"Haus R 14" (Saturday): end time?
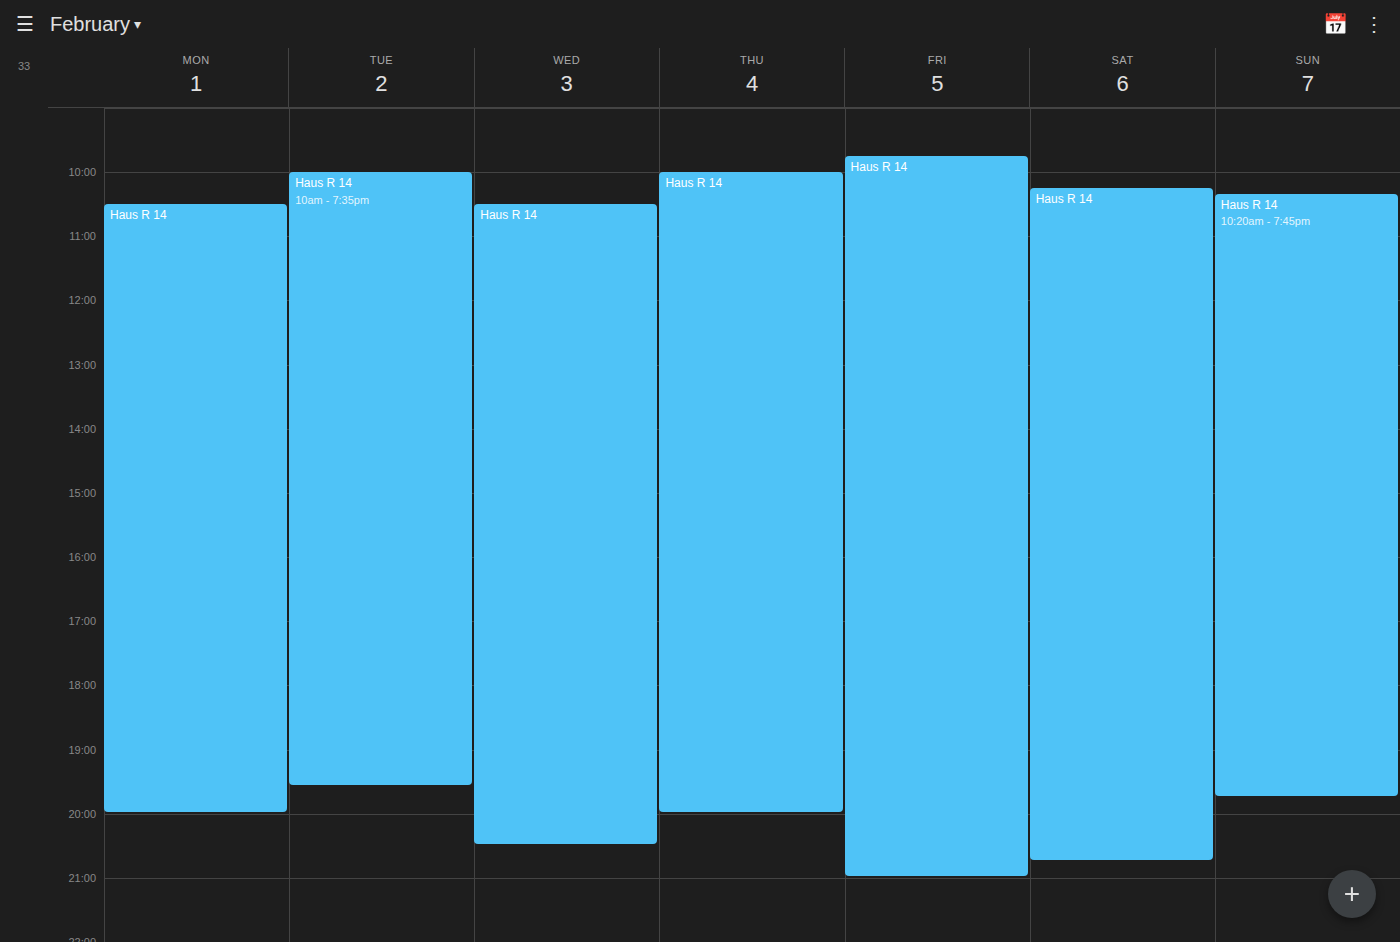
8:45 PM